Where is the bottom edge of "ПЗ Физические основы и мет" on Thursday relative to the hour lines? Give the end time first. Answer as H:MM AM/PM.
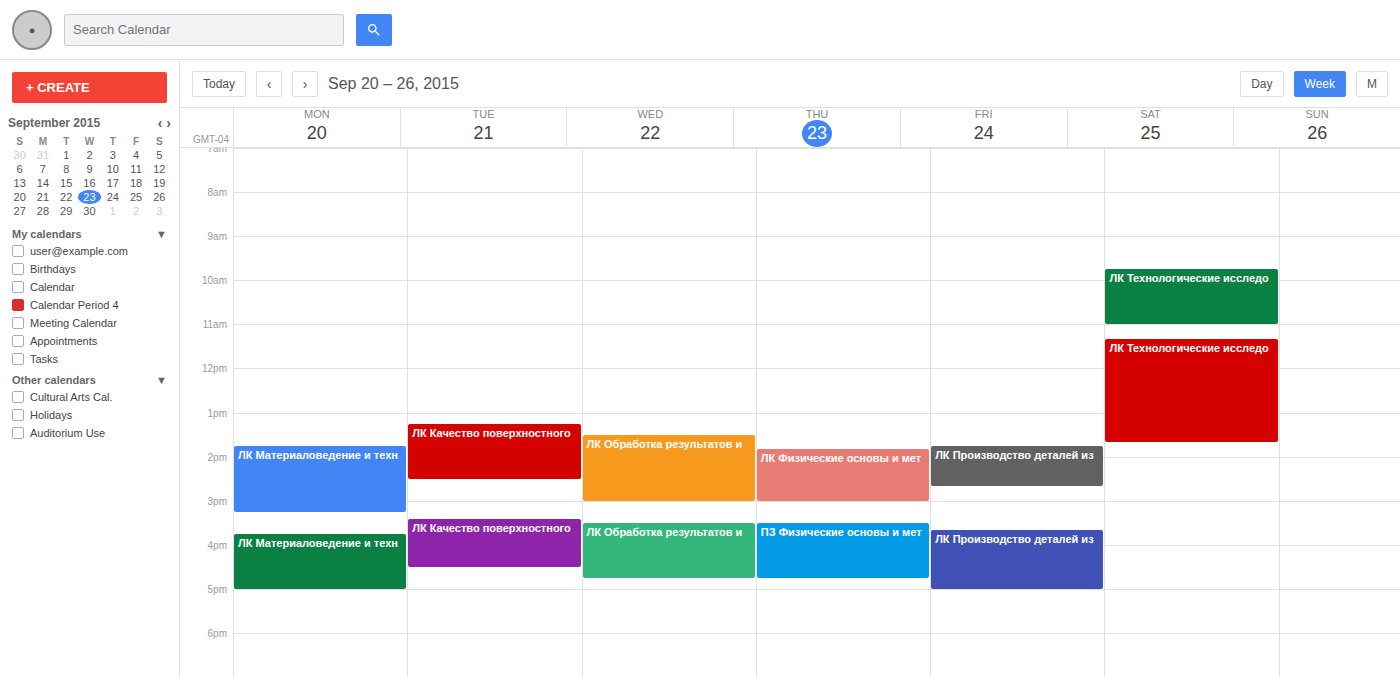
4:45 PM -- neither: three quarters of the way from the 4 PM line to the 5 PM line.